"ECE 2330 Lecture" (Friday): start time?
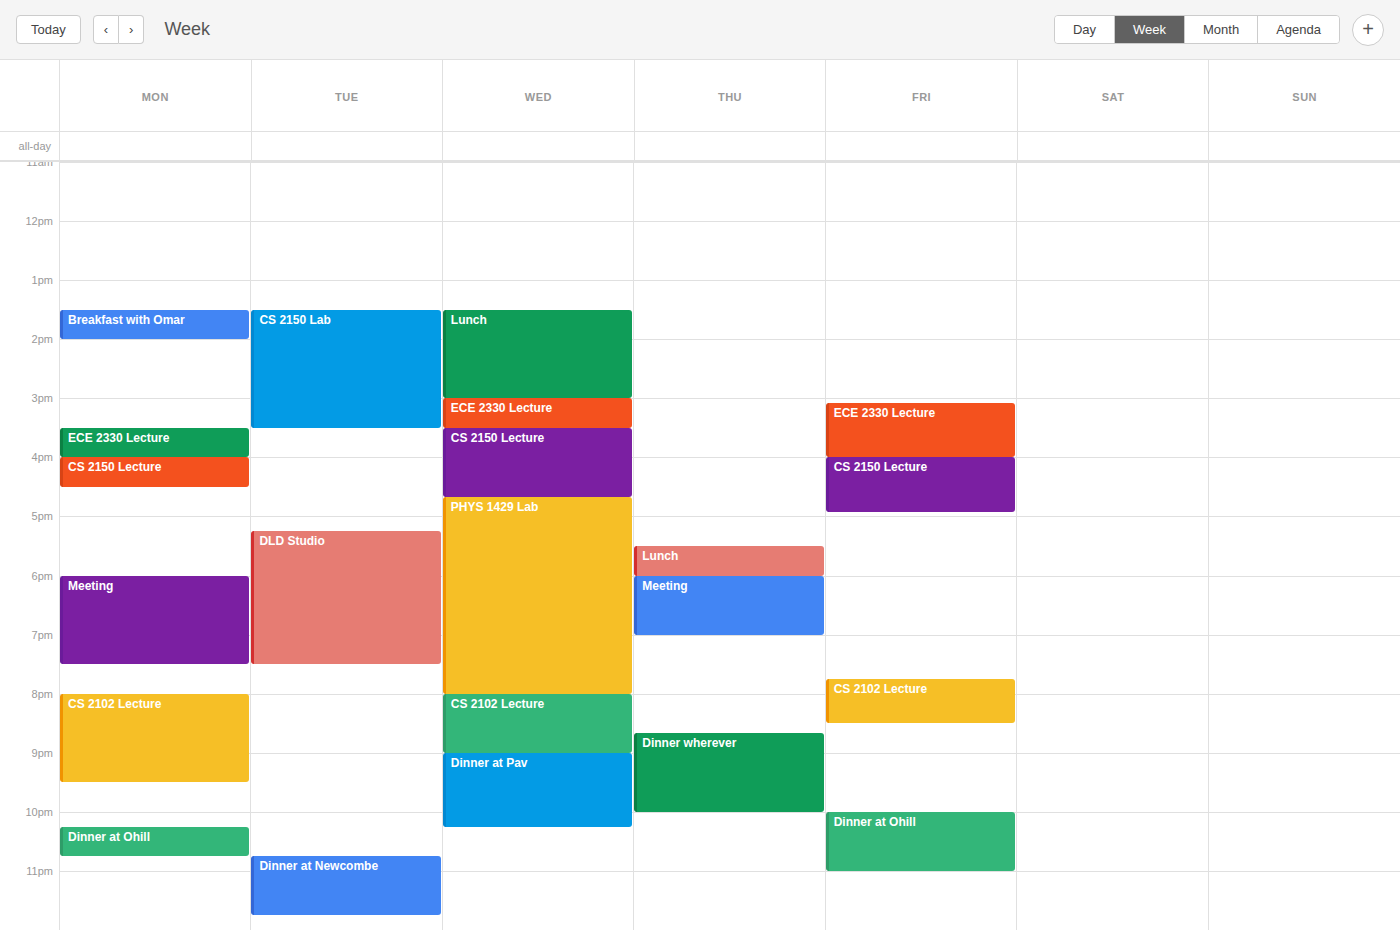
3:05 PM